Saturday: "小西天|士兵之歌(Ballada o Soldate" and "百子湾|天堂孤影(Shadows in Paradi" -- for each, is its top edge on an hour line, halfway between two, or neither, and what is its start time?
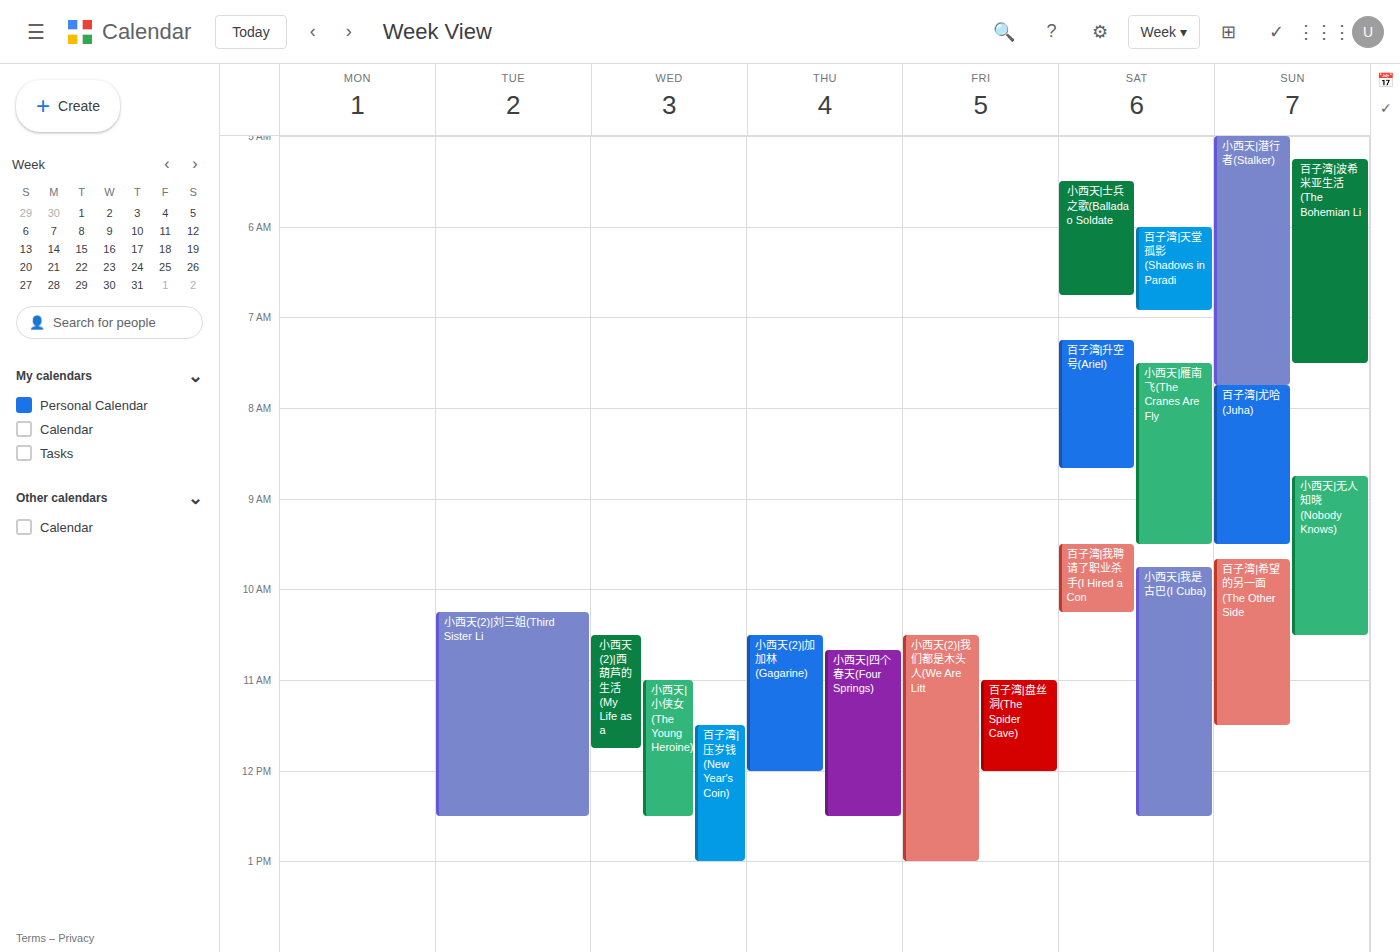
"小西天|士兵之歌(Ballada o Soldate": 5:30 AM, halfway between the 5 AM and 6 AM lines. "百子湾|天堂孤影(Shadows in Paradi": 6:00 AM, exactly on the 6 AM line.